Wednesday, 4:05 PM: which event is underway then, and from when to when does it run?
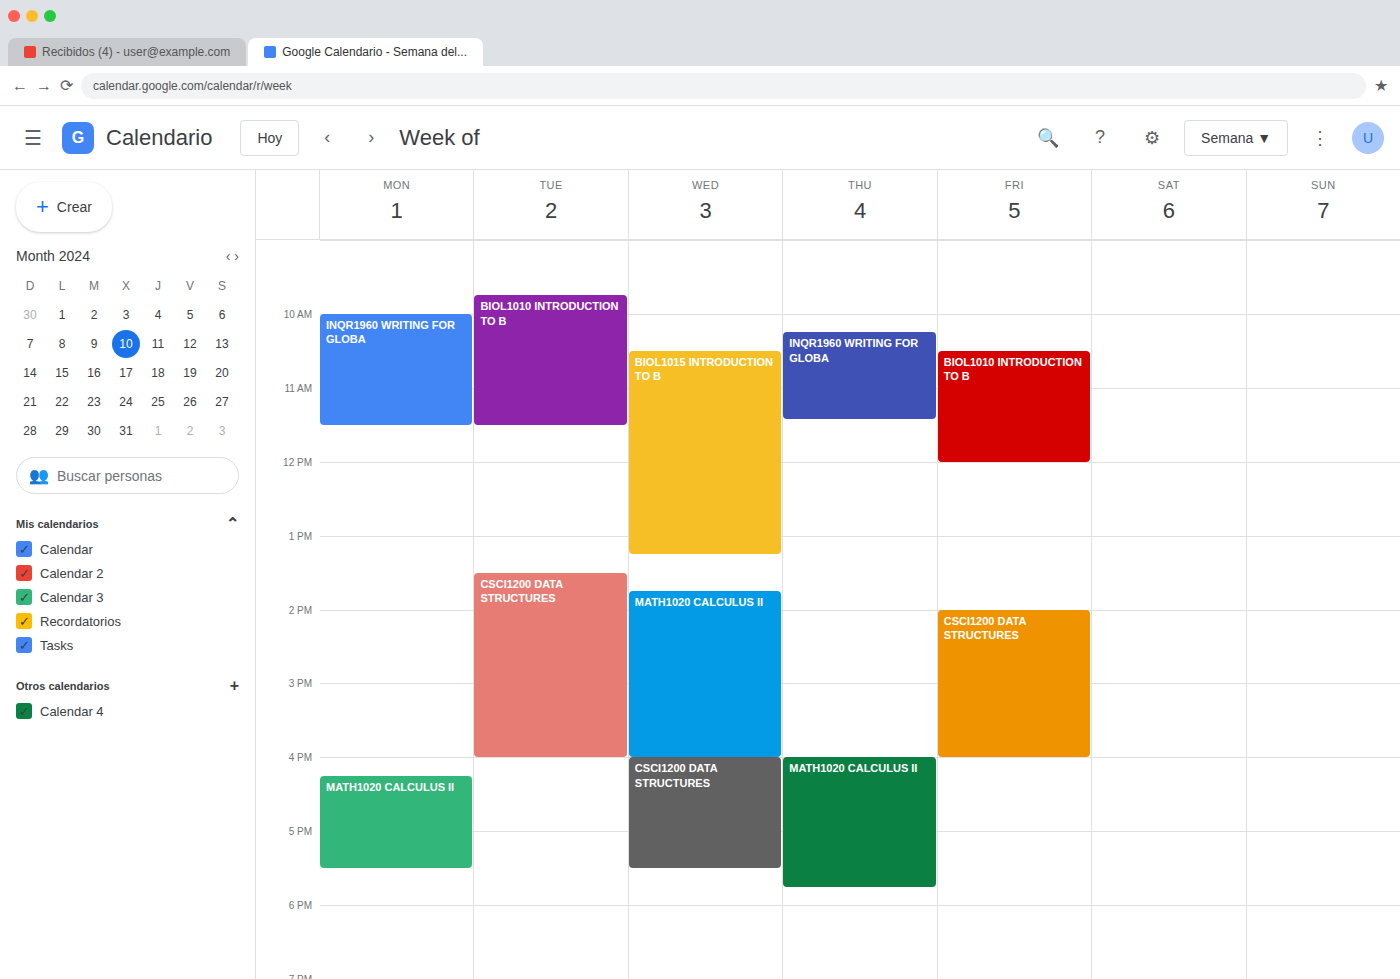
"CSCI1200 DATA STRUCTURES", 4:00 PM to 5:30 PM